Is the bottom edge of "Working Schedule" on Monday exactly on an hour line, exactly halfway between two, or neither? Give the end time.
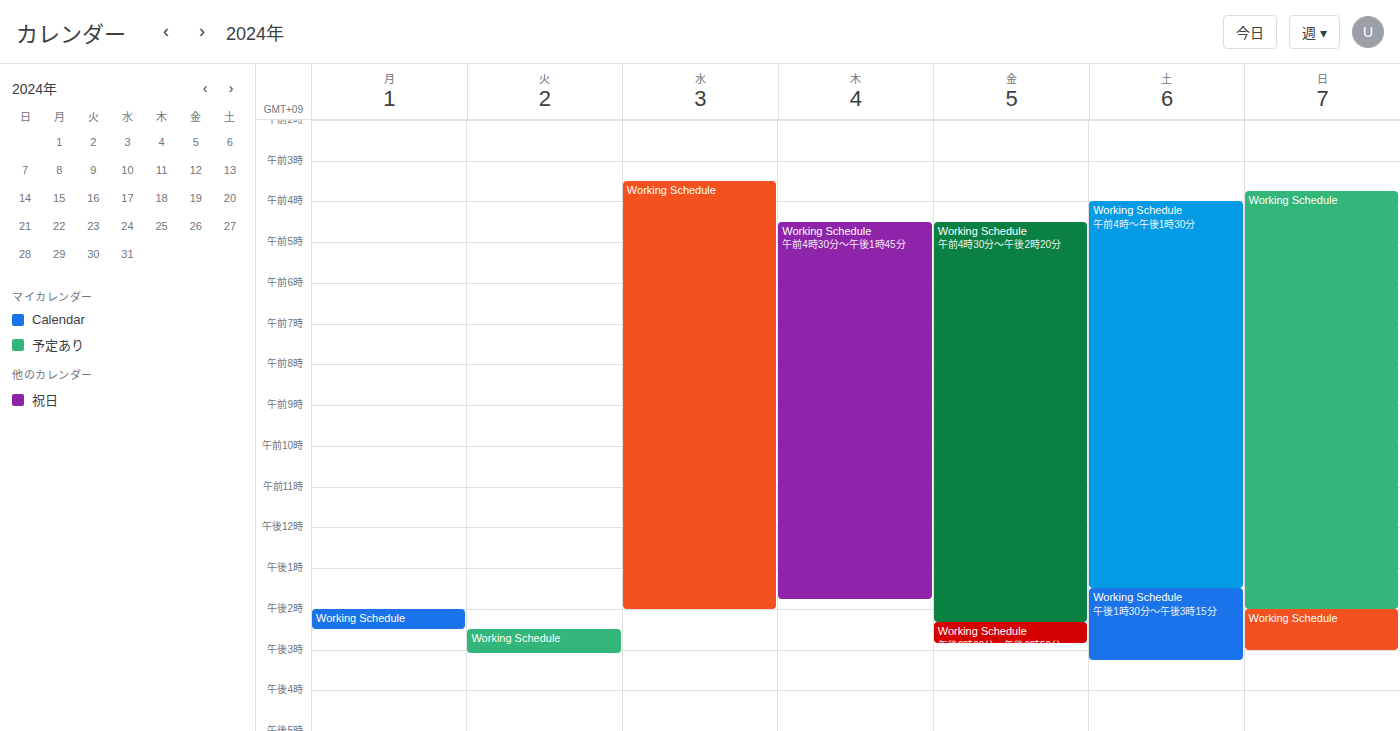
2:30 PM -- halfway between the 2 PM and 3 PM lines.